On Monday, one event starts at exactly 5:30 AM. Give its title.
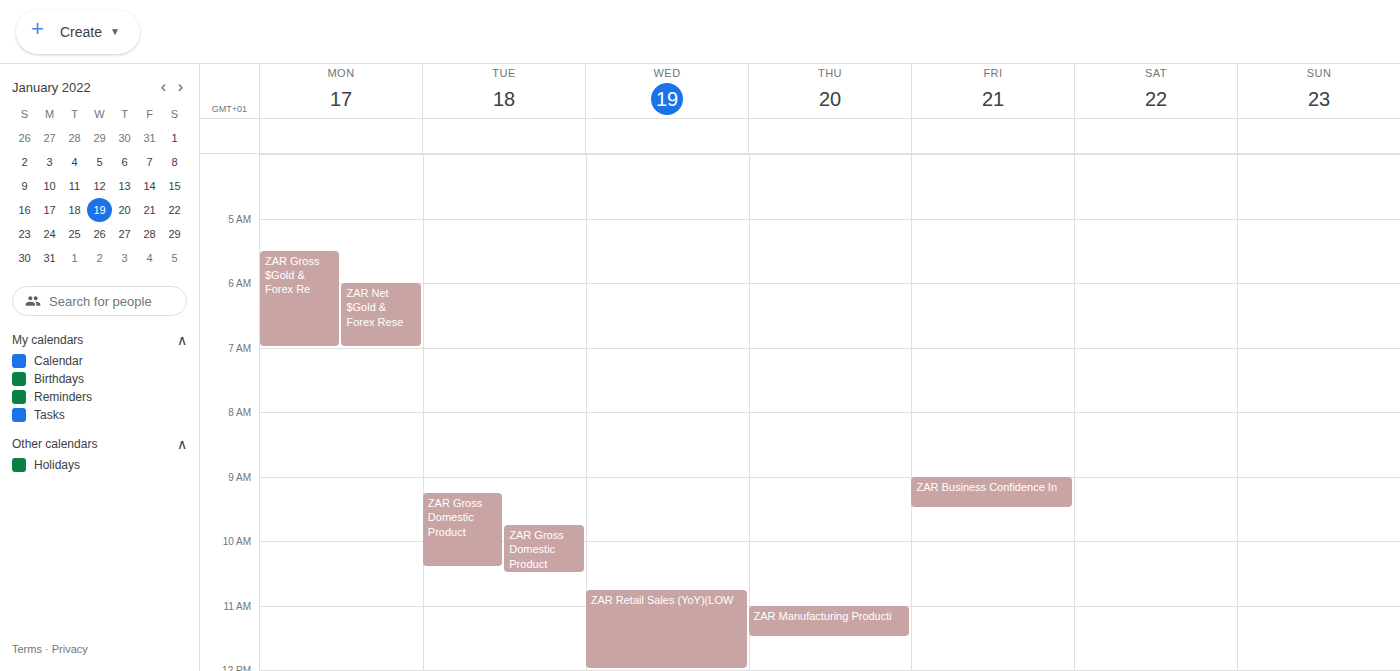
"ZAR Gross $Gold & Forex Re"